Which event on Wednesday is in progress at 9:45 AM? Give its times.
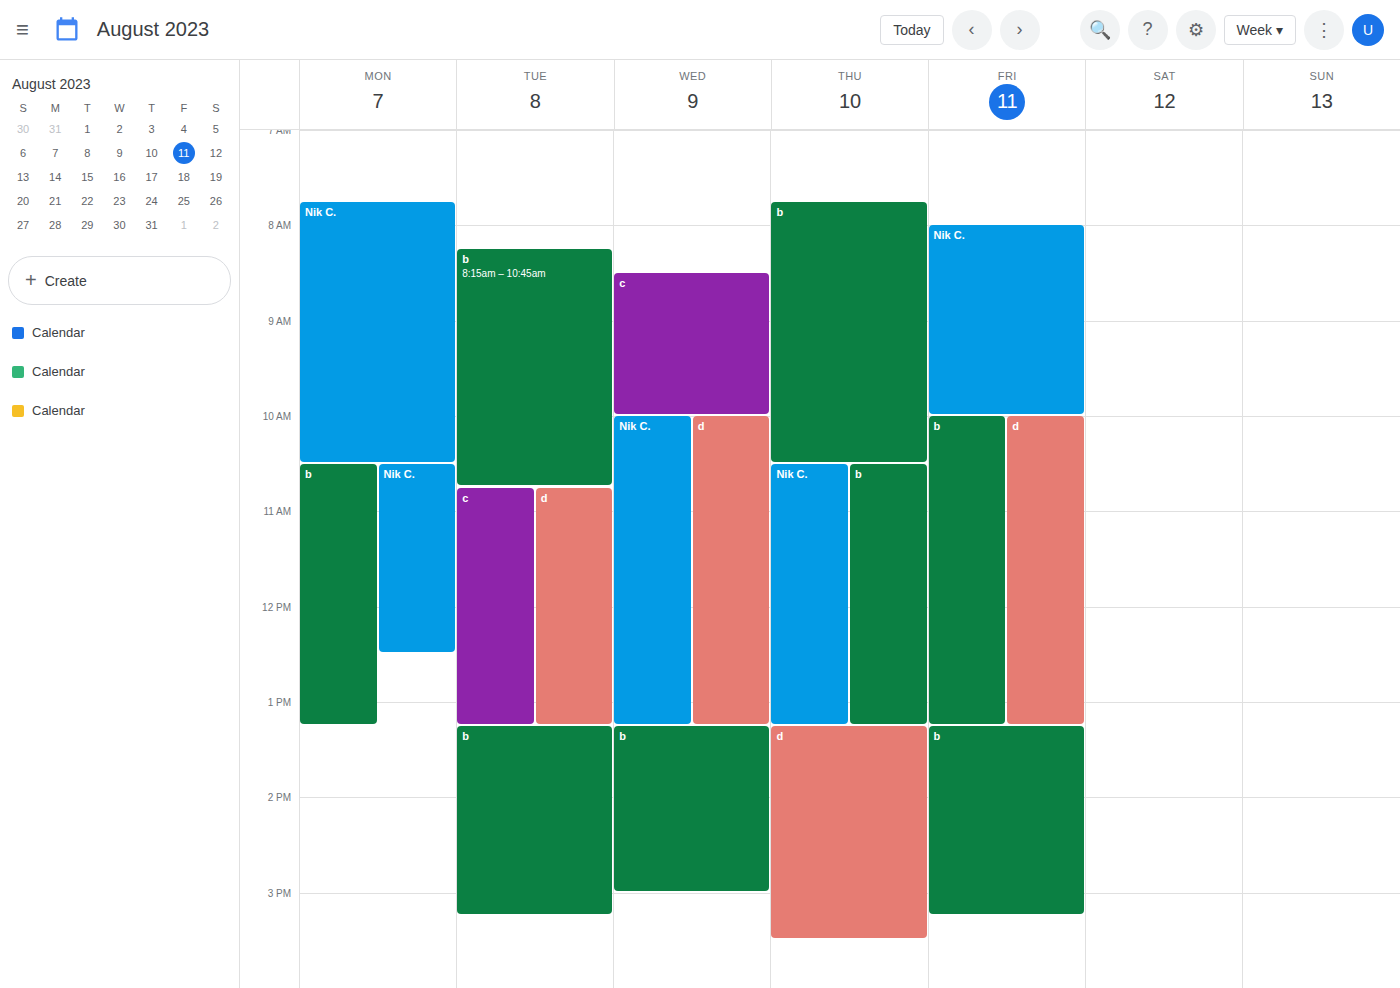
"c", 8:30 AM to 10:00 AM